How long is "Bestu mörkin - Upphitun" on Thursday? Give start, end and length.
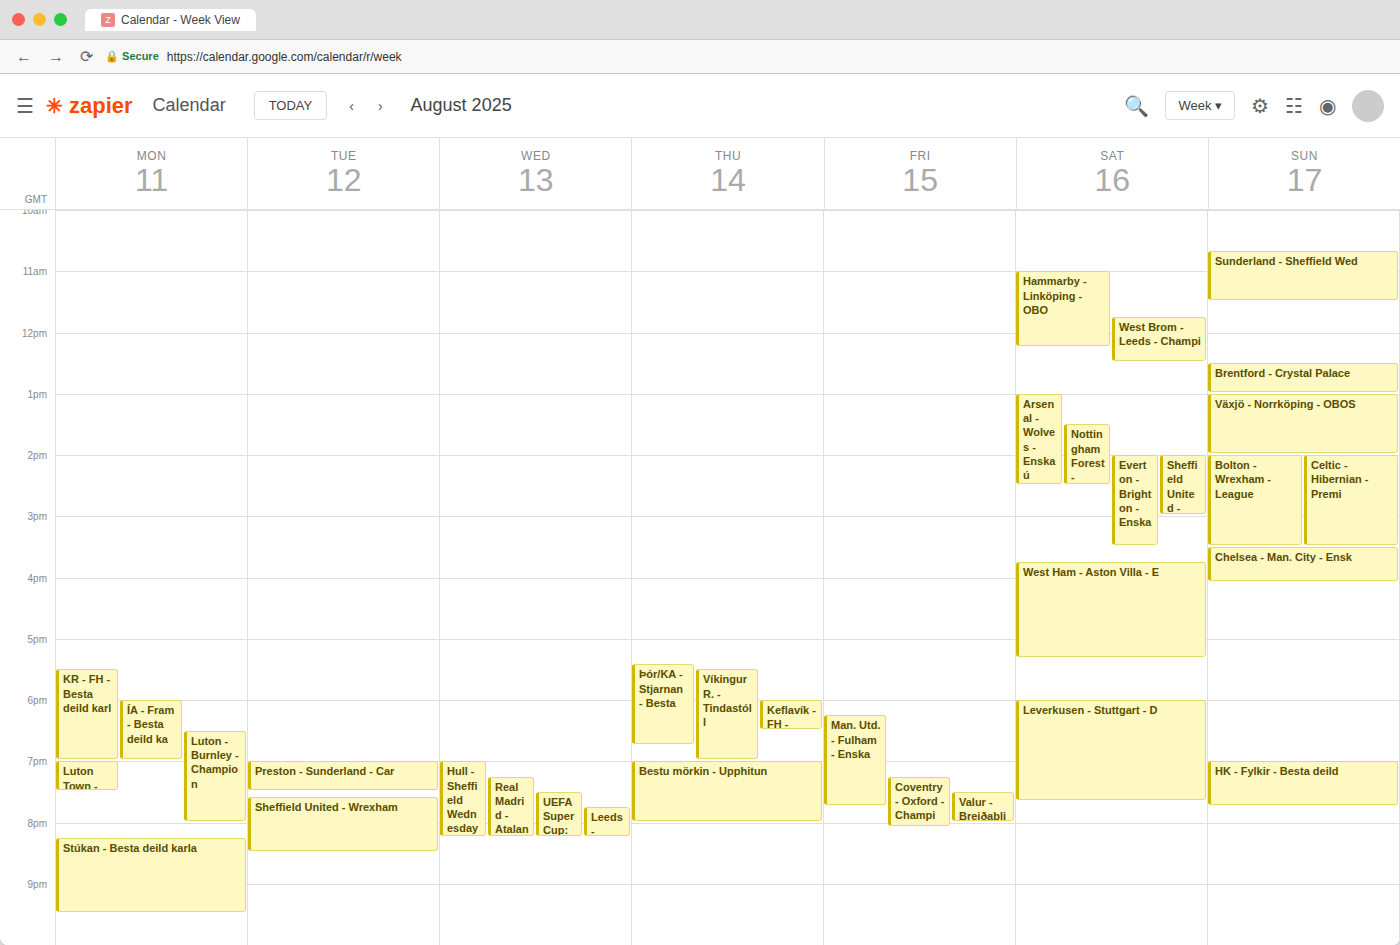
7:00 PM to 8:00 PM, 1 hour